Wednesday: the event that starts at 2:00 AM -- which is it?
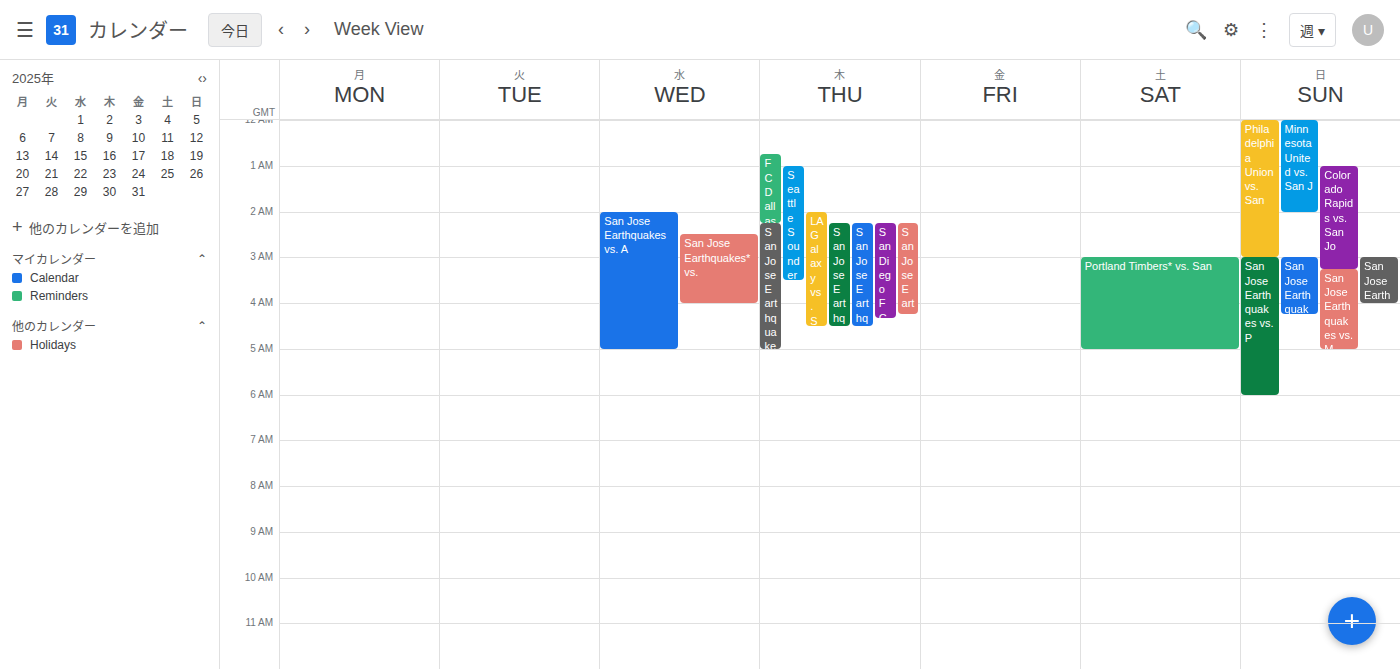
"San Jose Earthquakes vs. A"